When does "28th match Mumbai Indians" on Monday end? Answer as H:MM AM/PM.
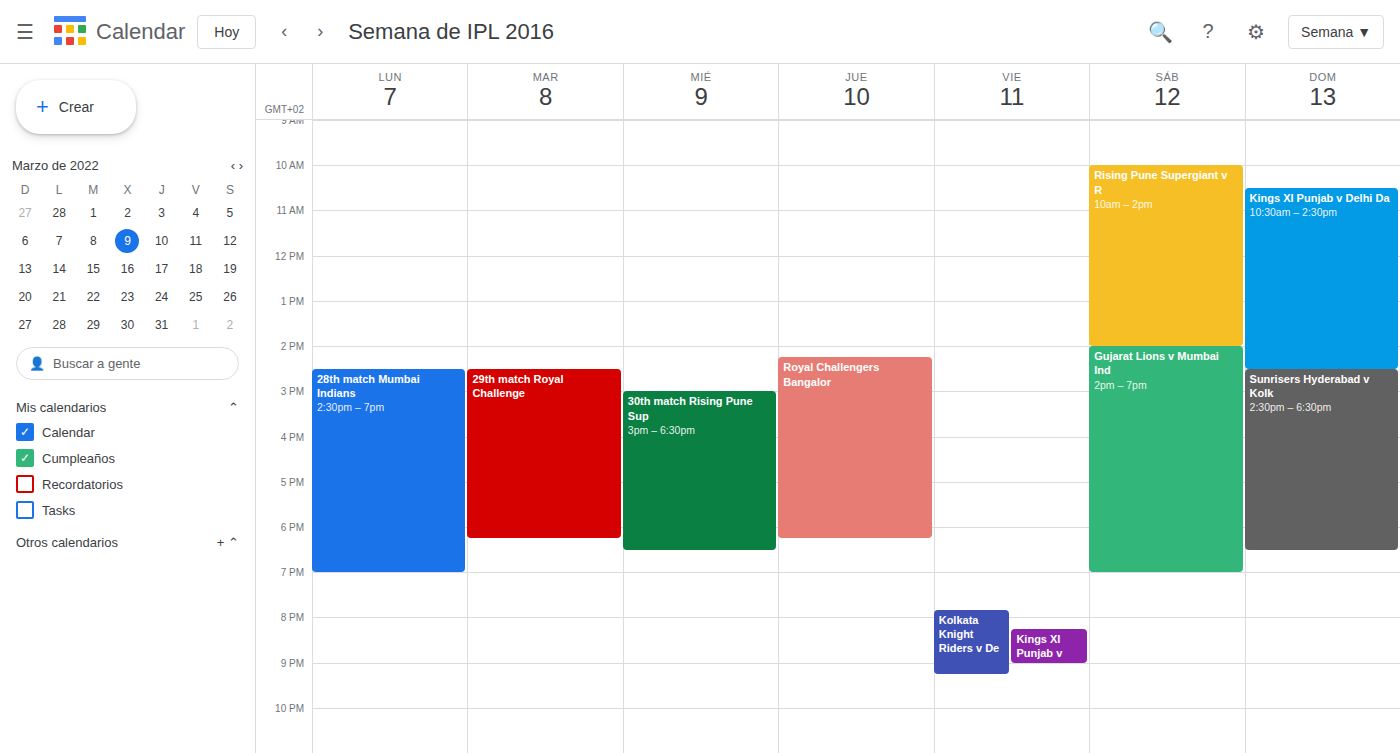
7:00 PM